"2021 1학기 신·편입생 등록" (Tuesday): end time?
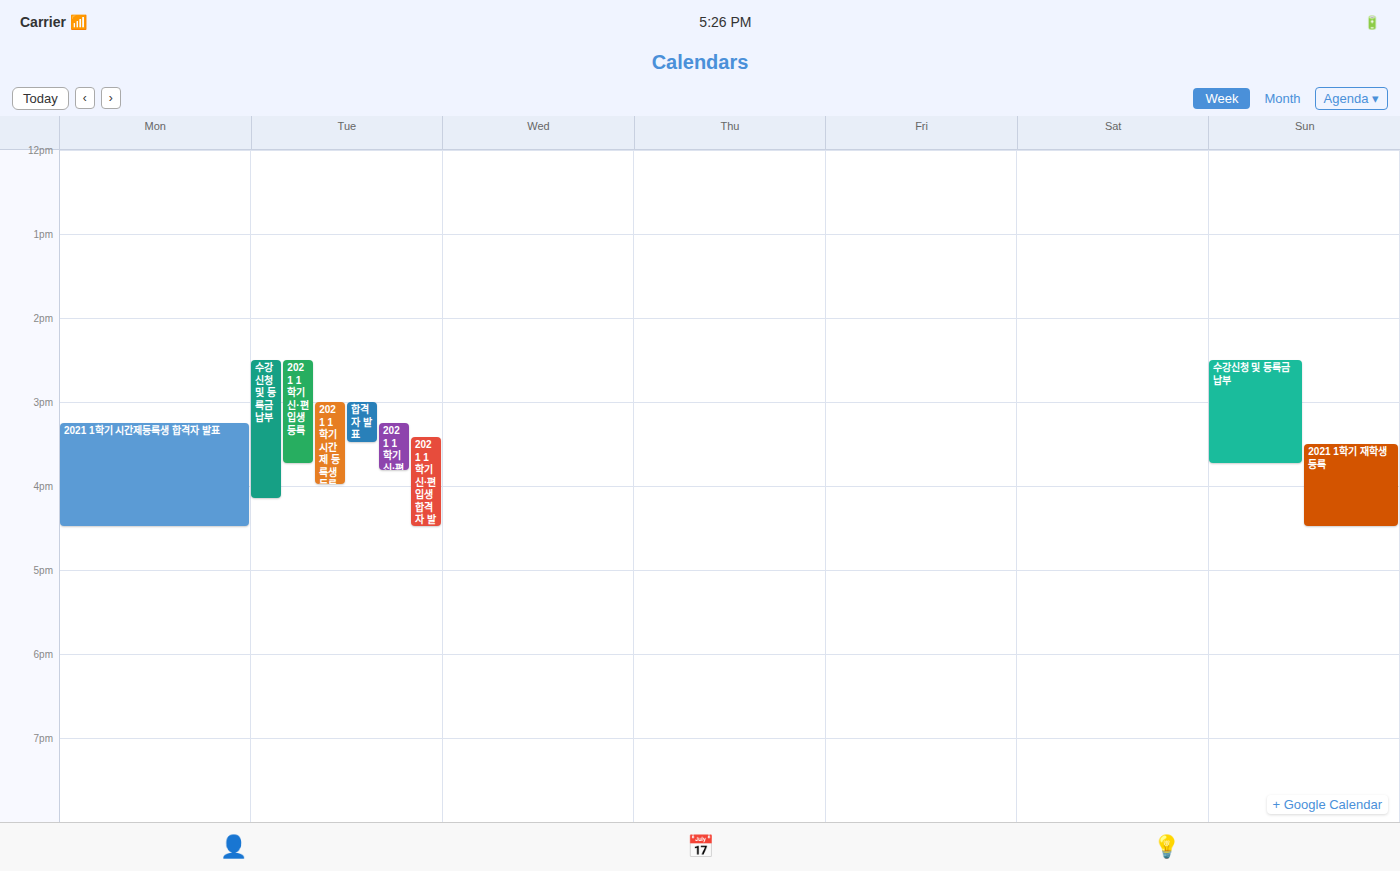
3:45 PM